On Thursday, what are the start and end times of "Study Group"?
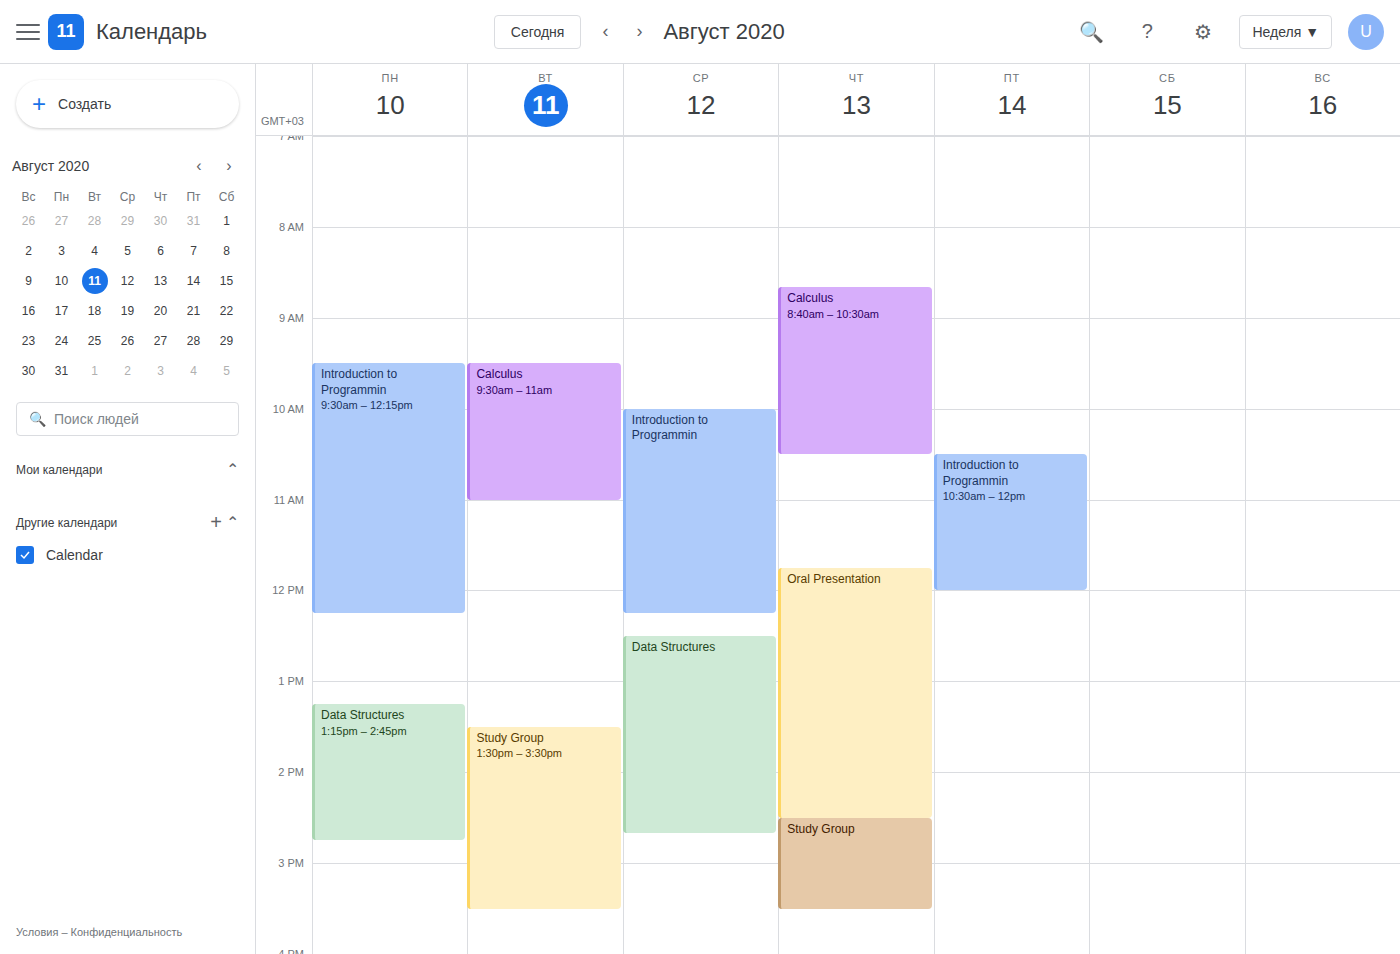
2:30 PM to 3:30 PM